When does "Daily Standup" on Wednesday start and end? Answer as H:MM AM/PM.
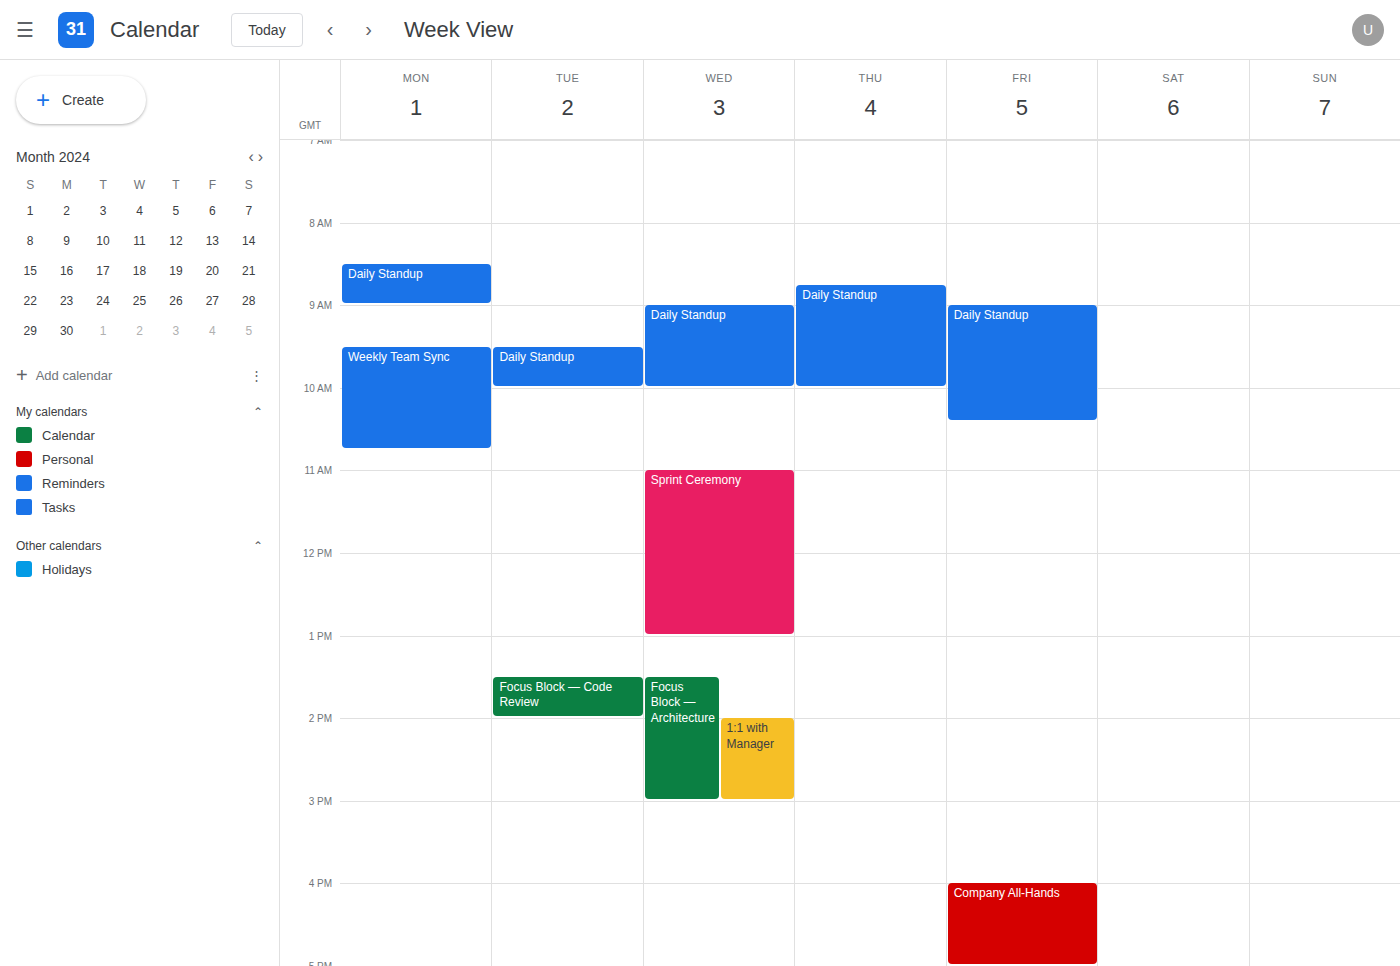
9:00 AM to 10:00 AM